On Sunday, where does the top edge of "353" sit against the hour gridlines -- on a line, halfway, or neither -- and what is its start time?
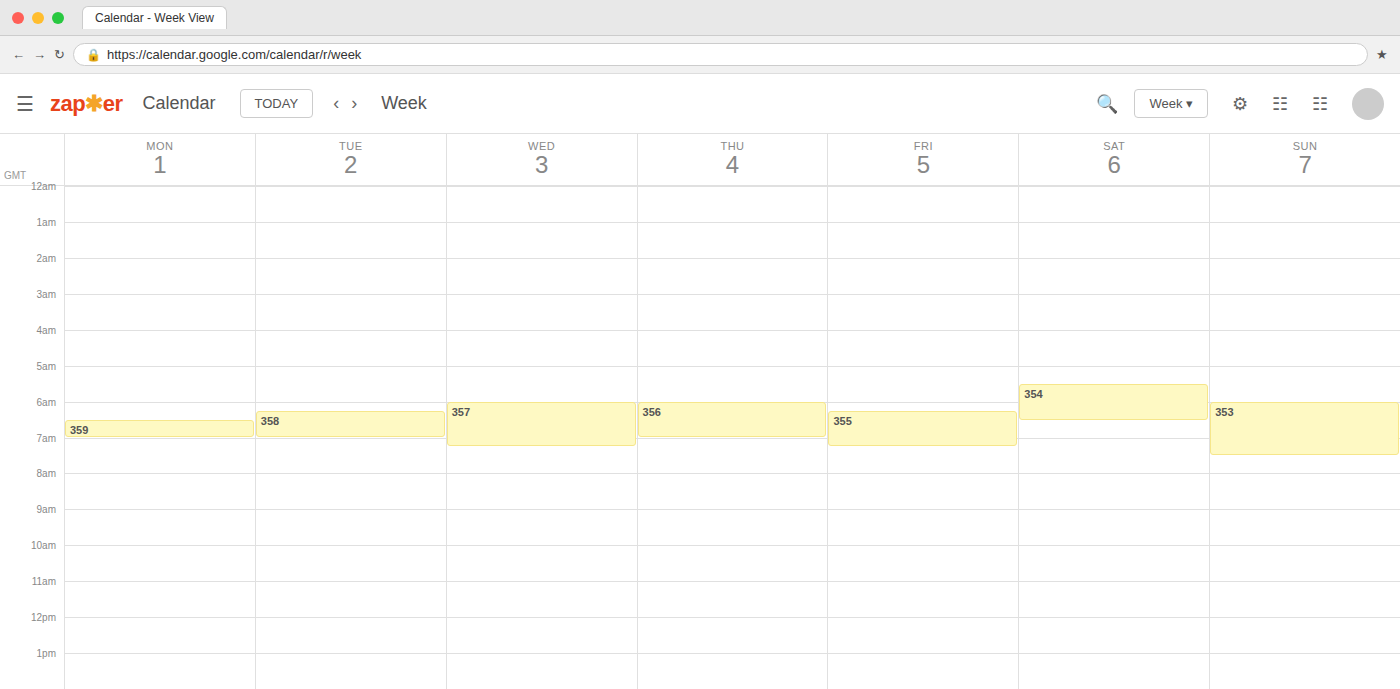
6:00 AM -- exactly on the 6 AM line.